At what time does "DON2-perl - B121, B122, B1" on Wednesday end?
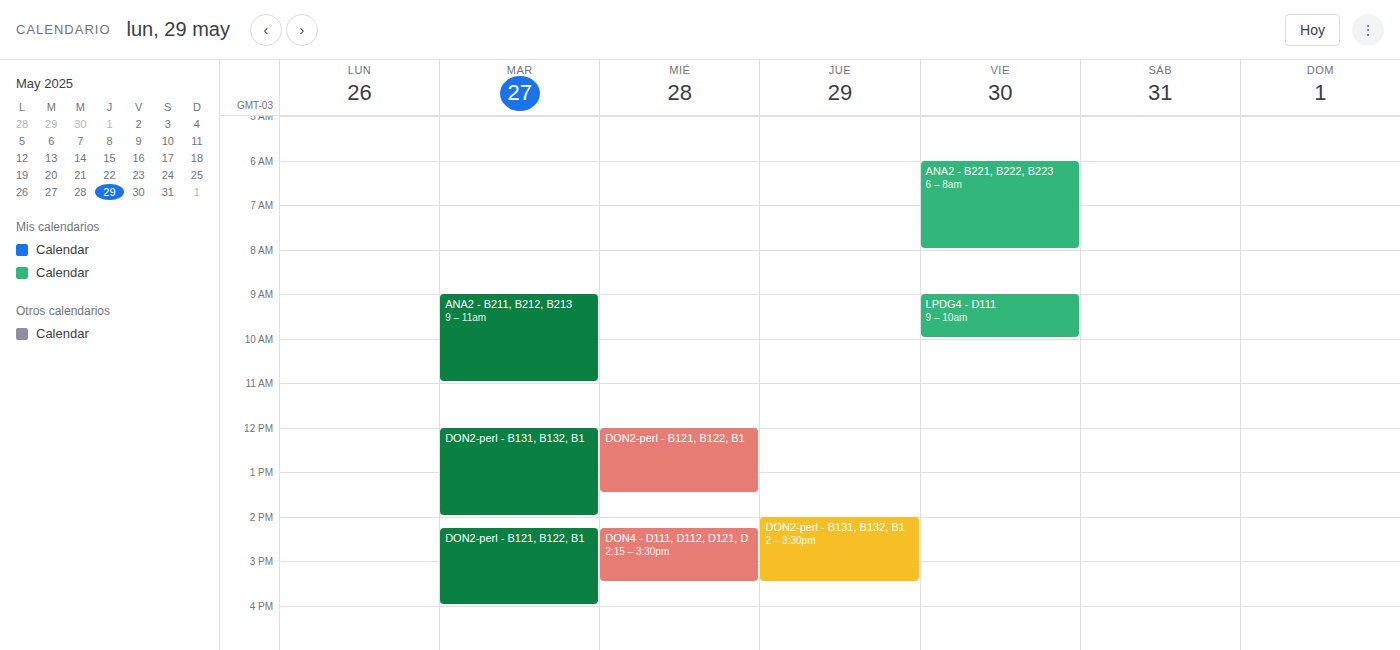
1:30 PM